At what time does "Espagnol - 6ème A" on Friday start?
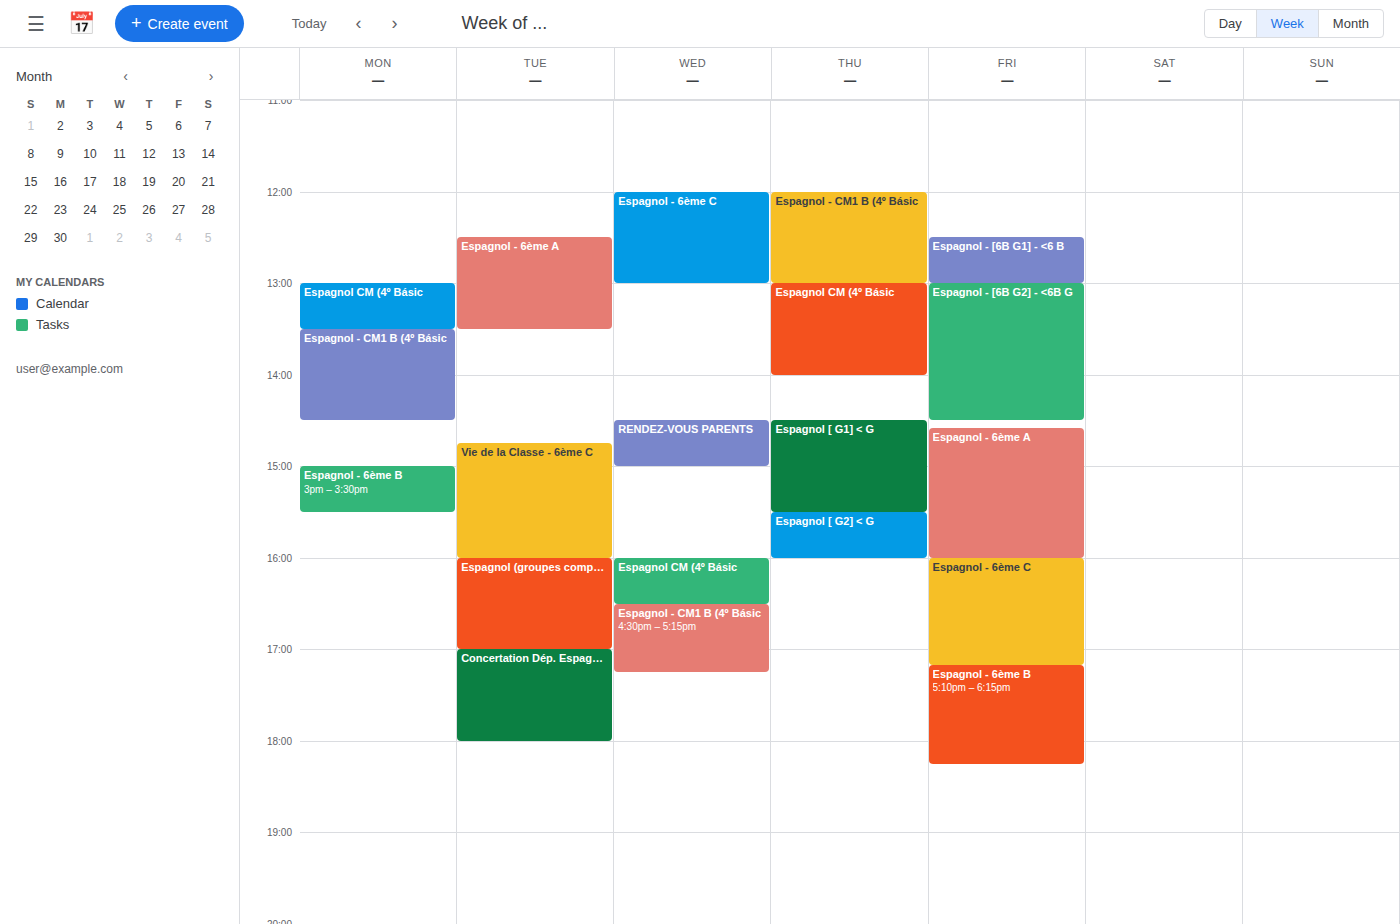
14:35